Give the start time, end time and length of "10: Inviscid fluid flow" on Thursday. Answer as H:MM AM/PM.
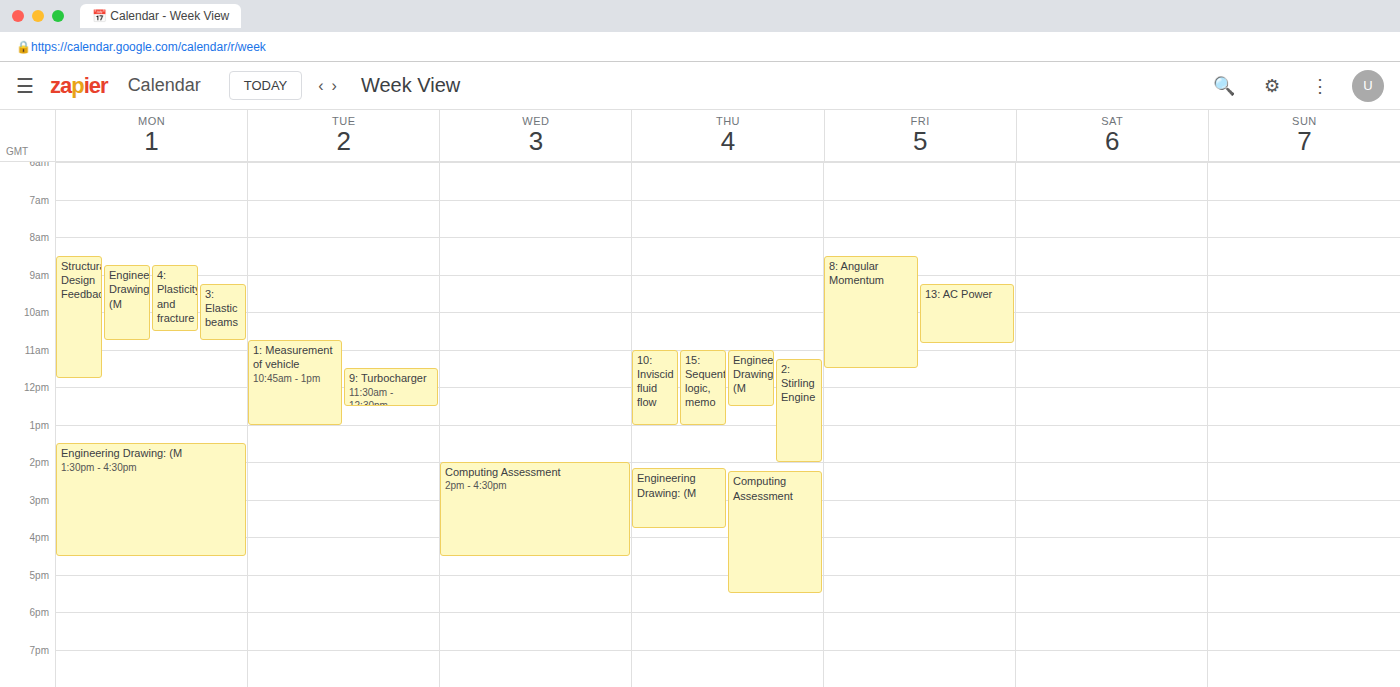
11:00 AM to 1:00 PM, 2 hours